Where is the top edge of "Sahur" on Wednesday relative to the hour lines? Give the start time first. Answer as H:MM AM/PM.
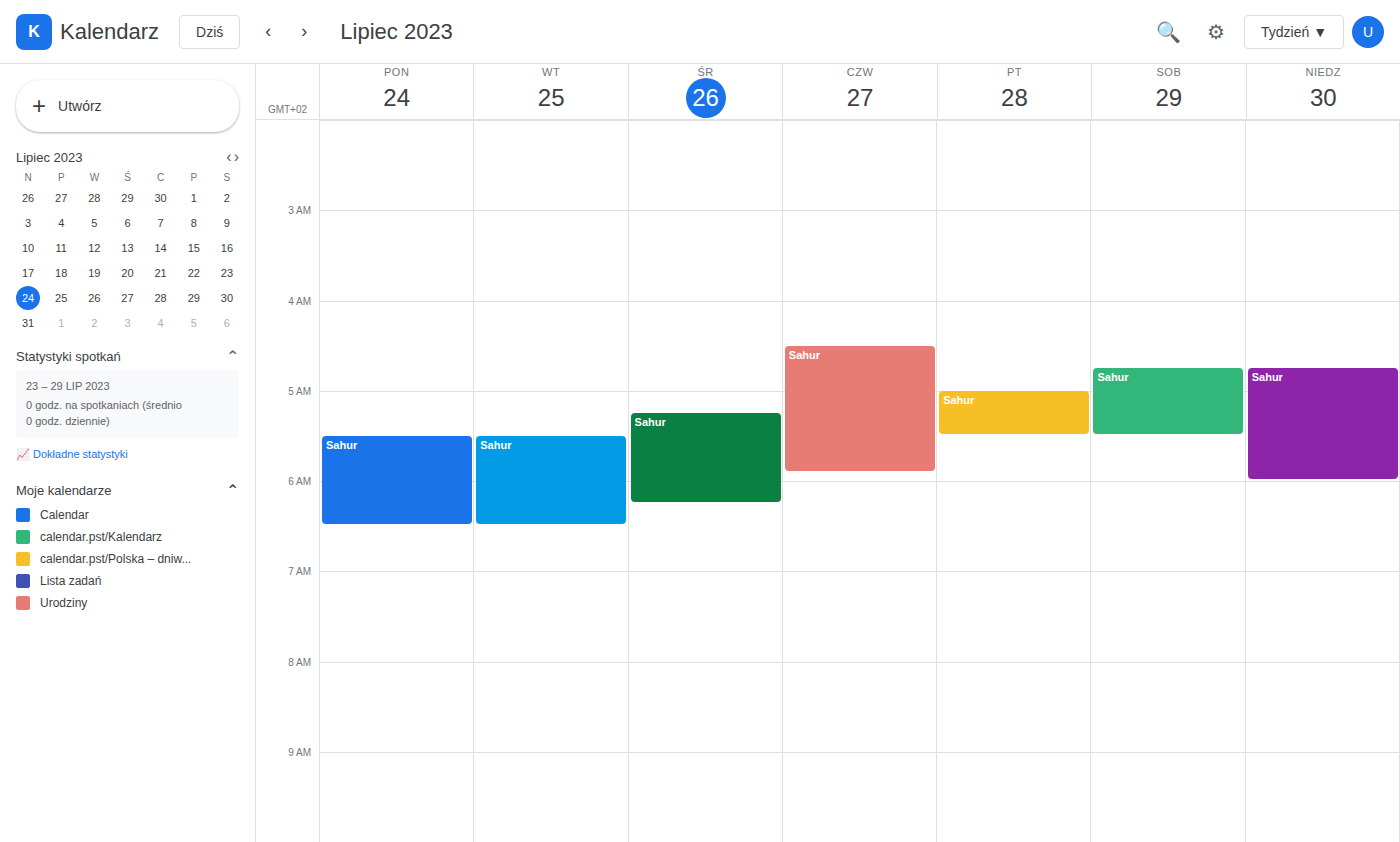
5:15 AM -- neither: a quarter of the way from the 5 AM line to the 6 AM line.